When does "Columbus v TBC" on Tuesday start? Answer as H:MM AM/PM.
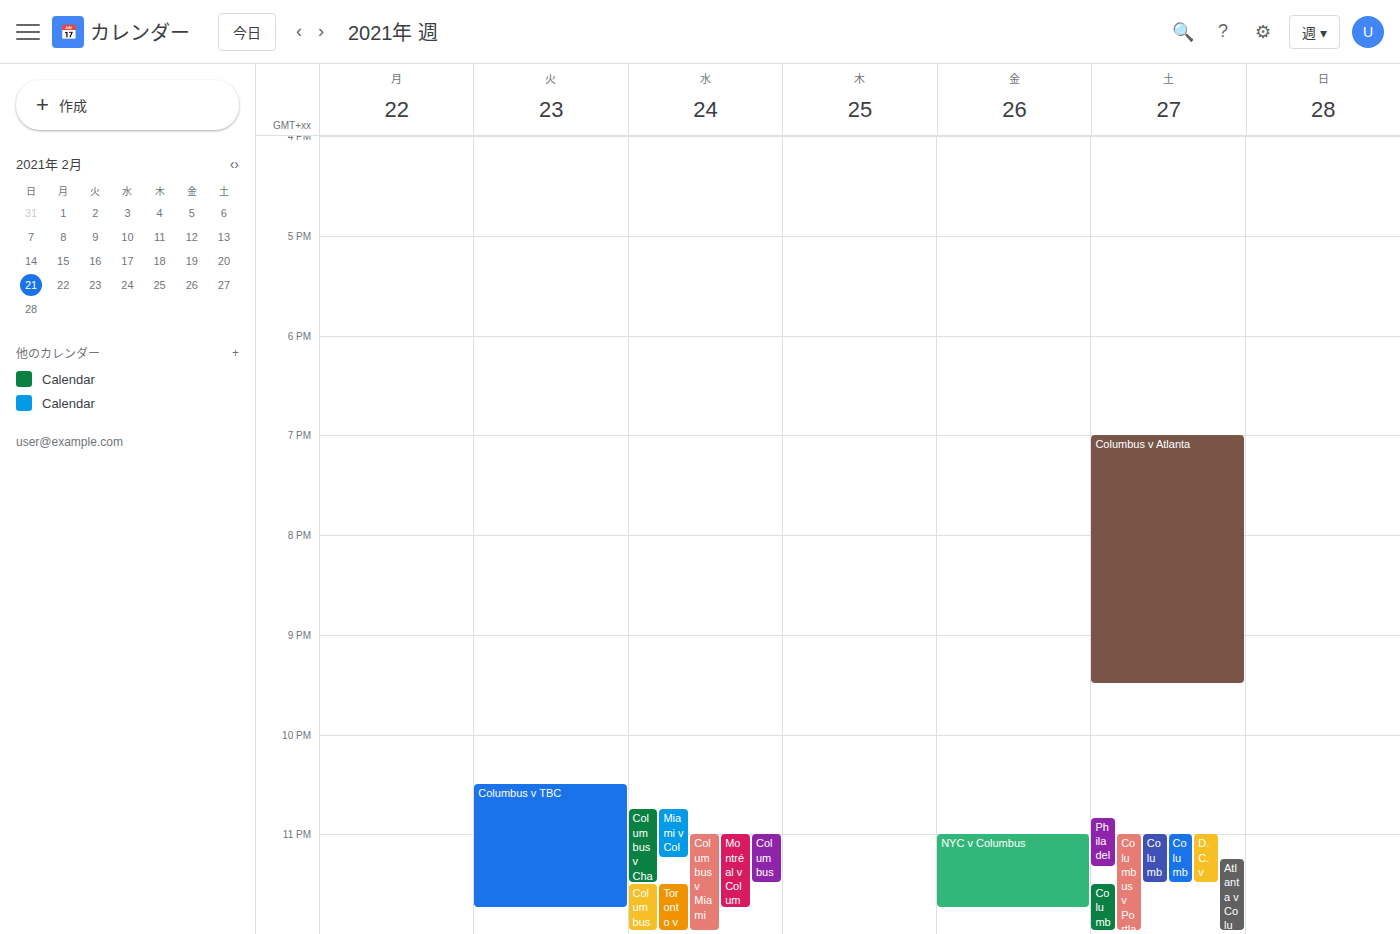
10:30 PM